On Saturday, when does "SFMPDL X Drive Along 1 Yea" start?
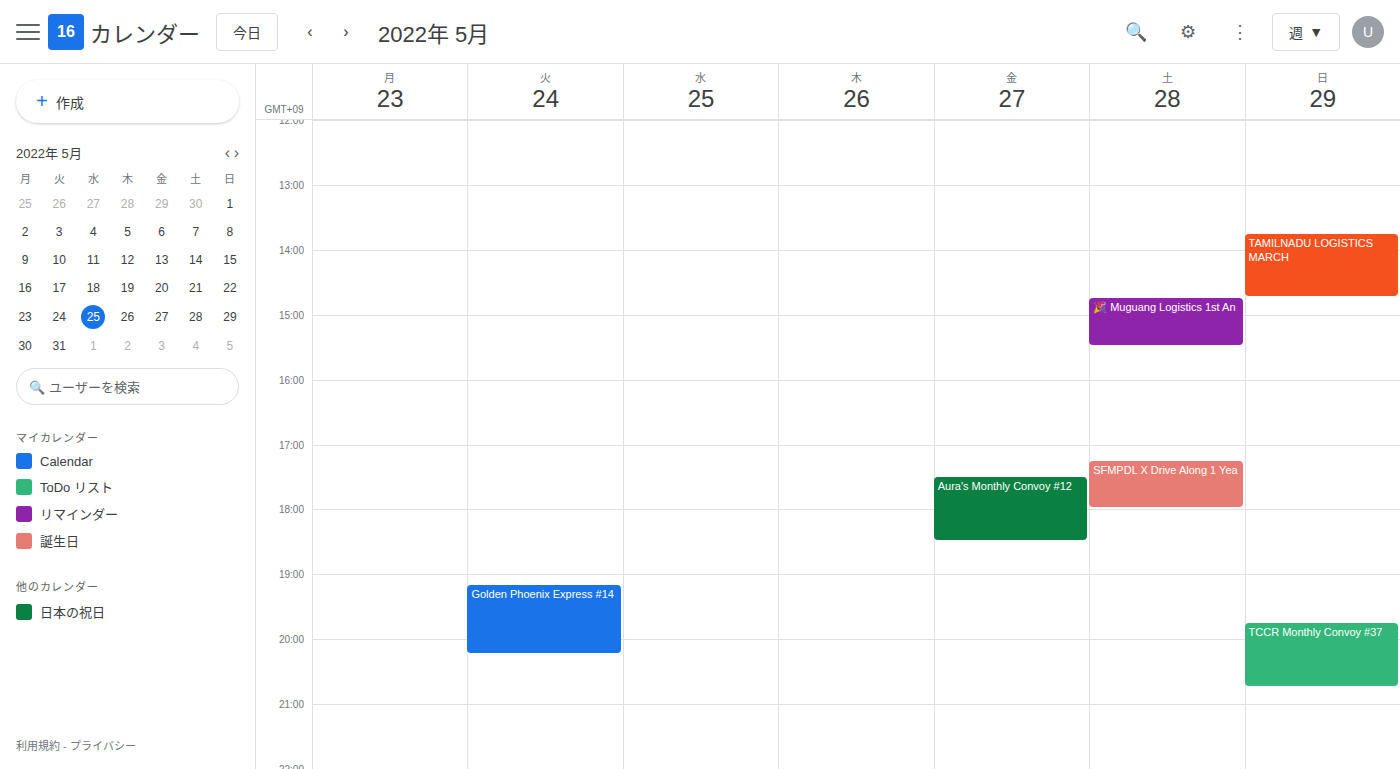
5:15 PM